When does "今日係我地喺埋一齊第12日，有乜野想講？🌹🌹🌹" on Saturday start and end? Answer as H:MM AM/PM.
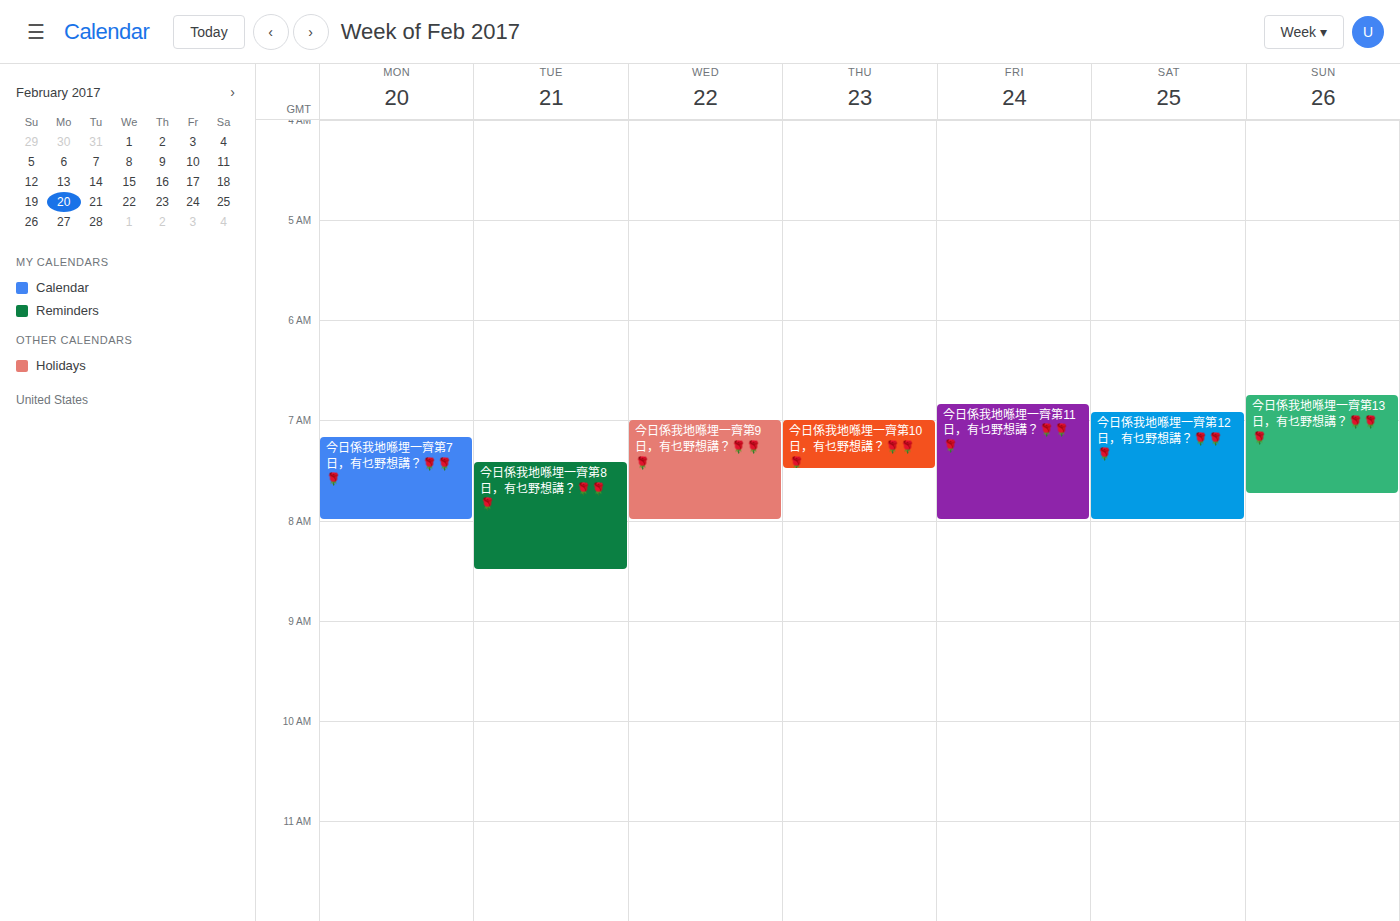
6:55 AM to 8:00 AM